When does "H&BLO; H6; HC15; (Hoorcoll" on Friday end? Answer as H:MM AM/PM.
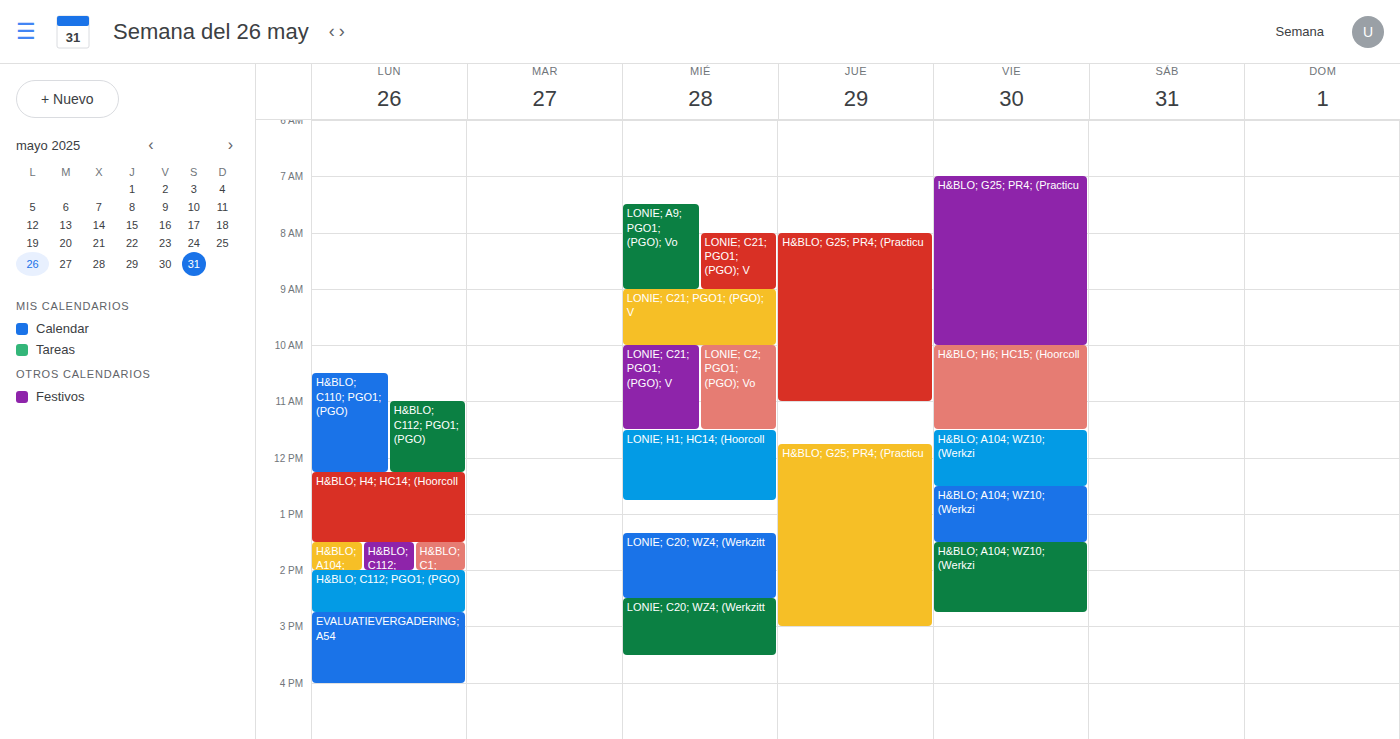
11:30 AM